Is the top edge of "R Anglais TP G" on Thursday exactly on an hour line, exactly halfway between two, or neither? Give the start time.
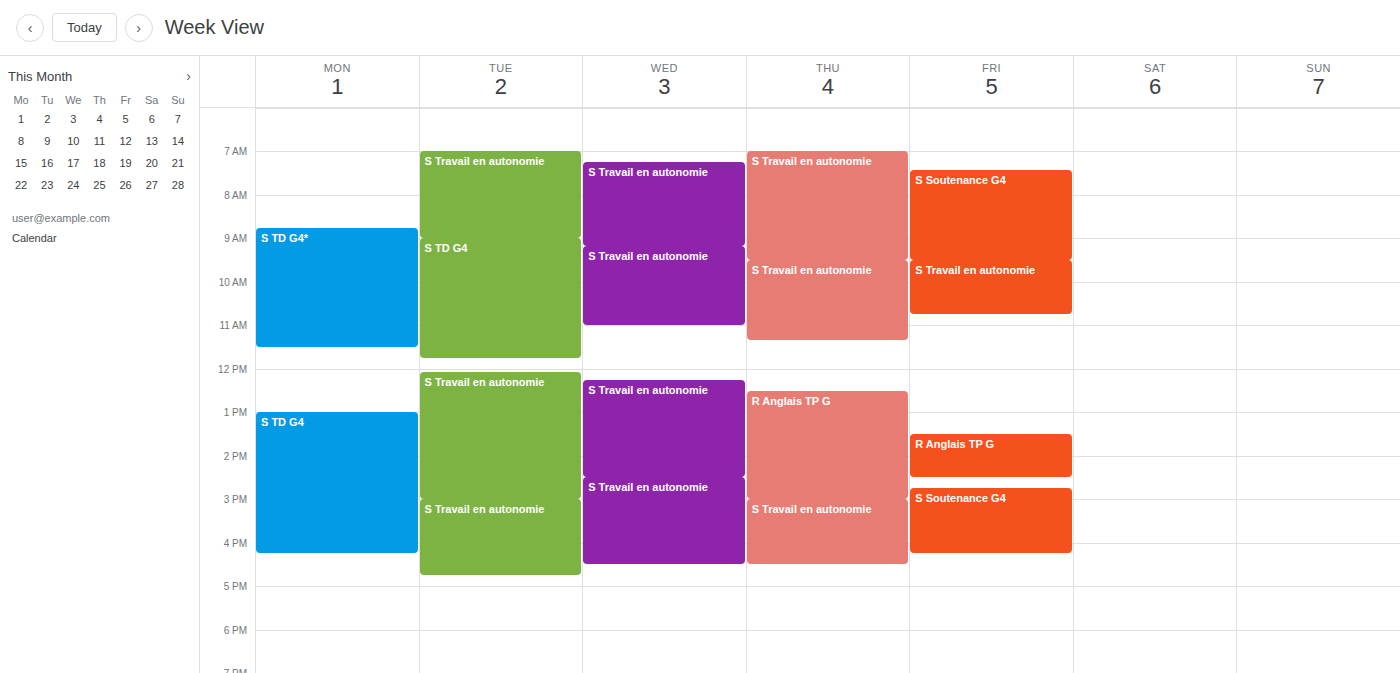
12:30 -- halfway between the 12:00 and 13:00 lines.